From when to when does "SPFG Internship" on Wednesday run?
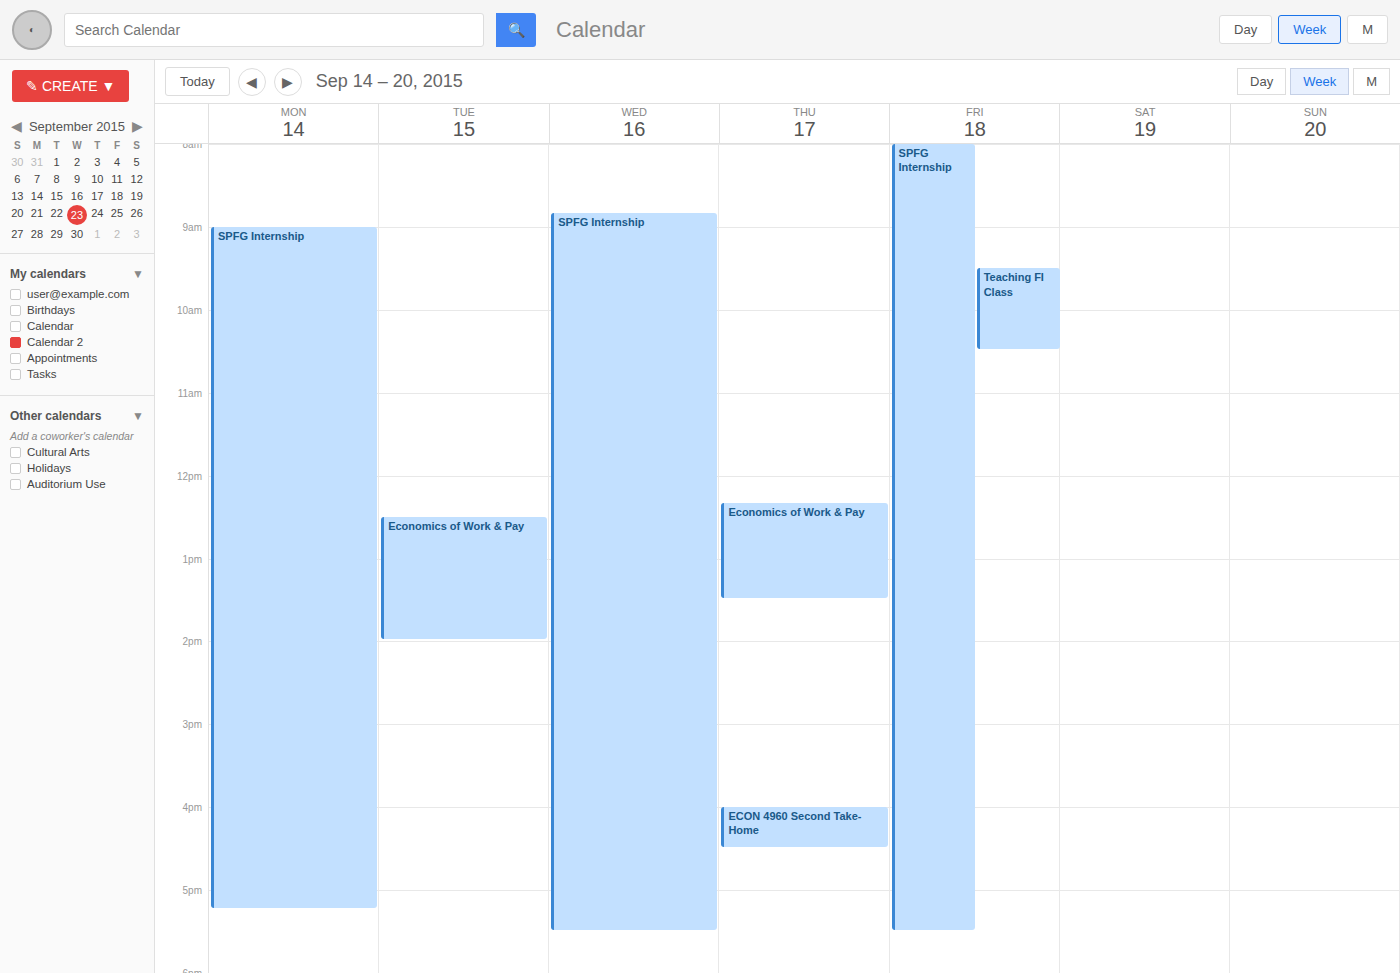
8:50 AM to 5:30 PM